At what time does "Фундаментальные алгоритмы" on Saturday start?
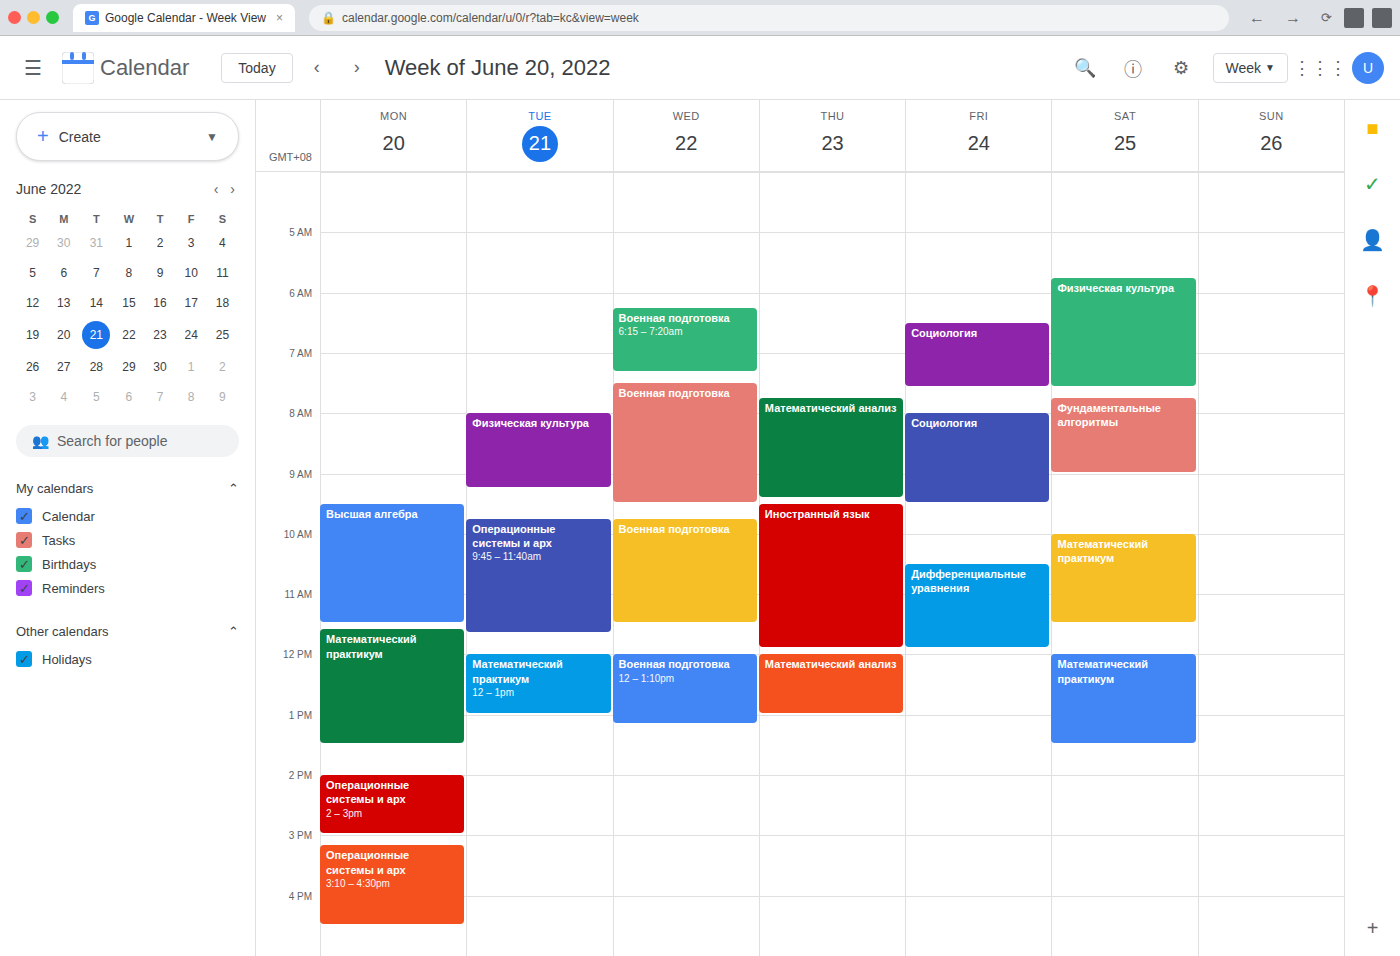
7:45 AM